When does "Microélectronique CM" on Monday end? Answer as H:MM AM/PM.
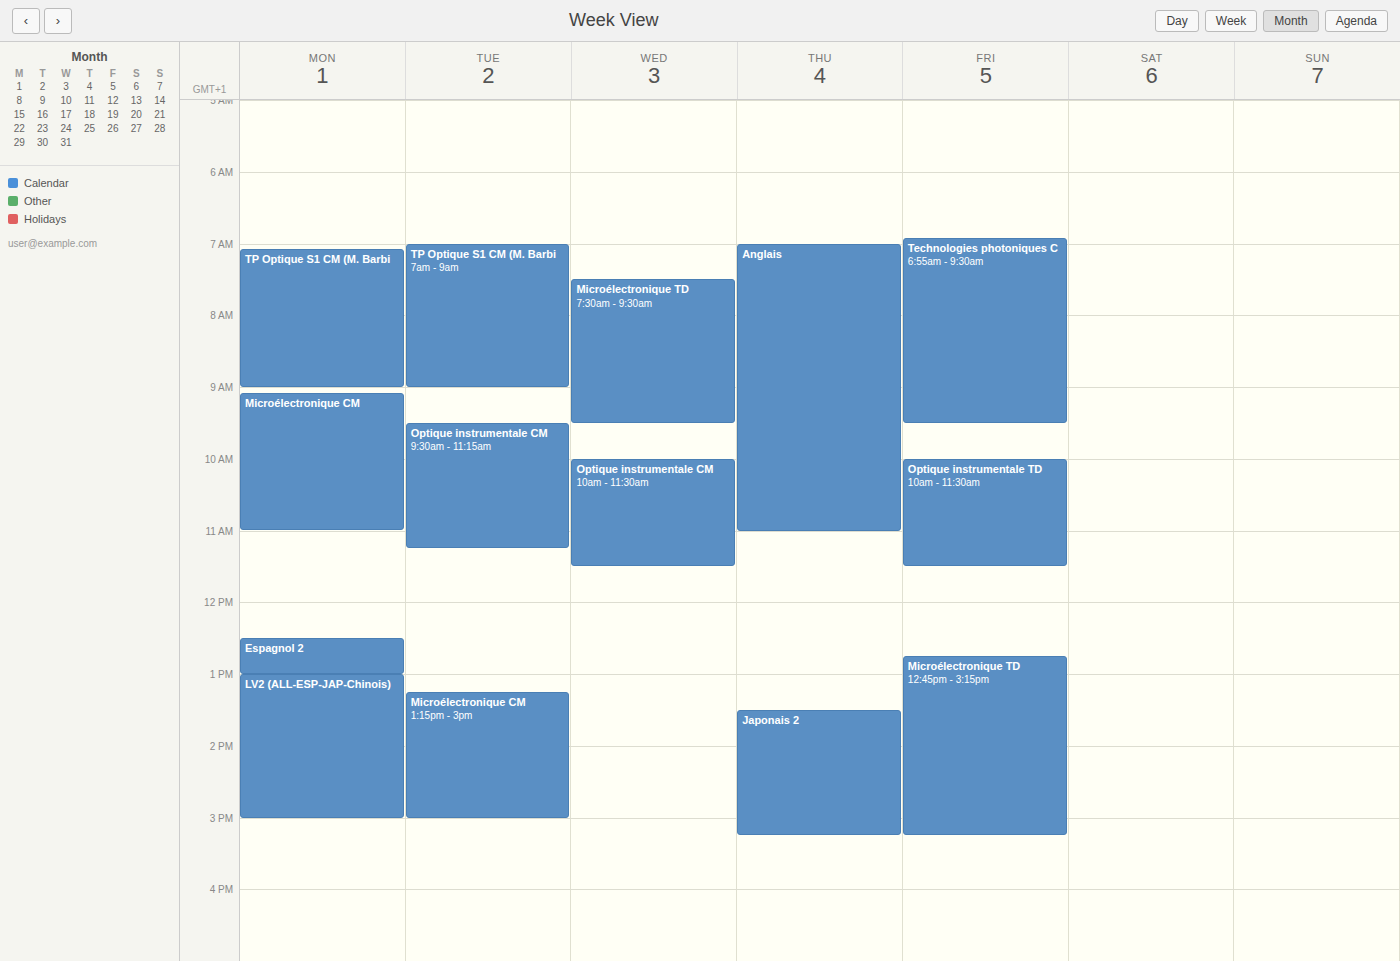
11:00 AM